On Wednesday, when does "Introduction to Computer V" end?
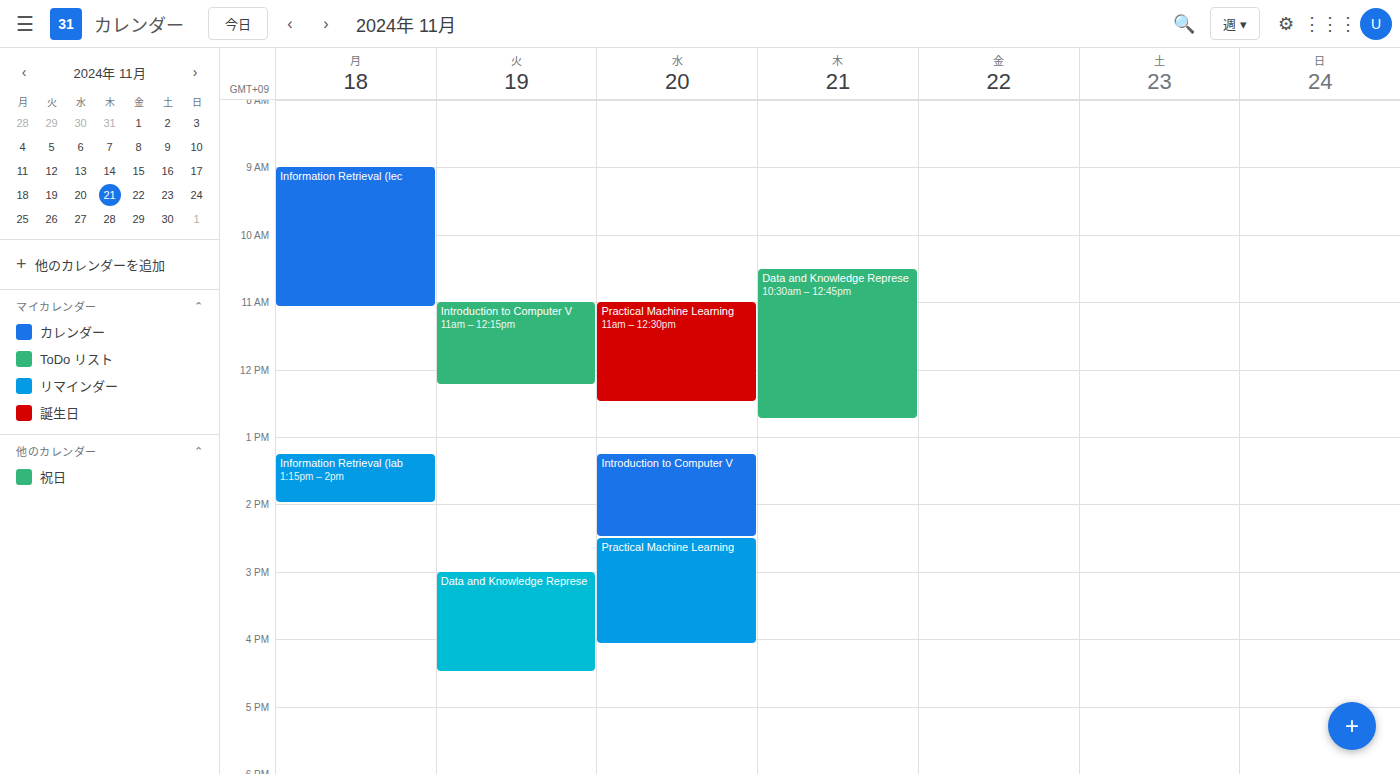
2:30 PM